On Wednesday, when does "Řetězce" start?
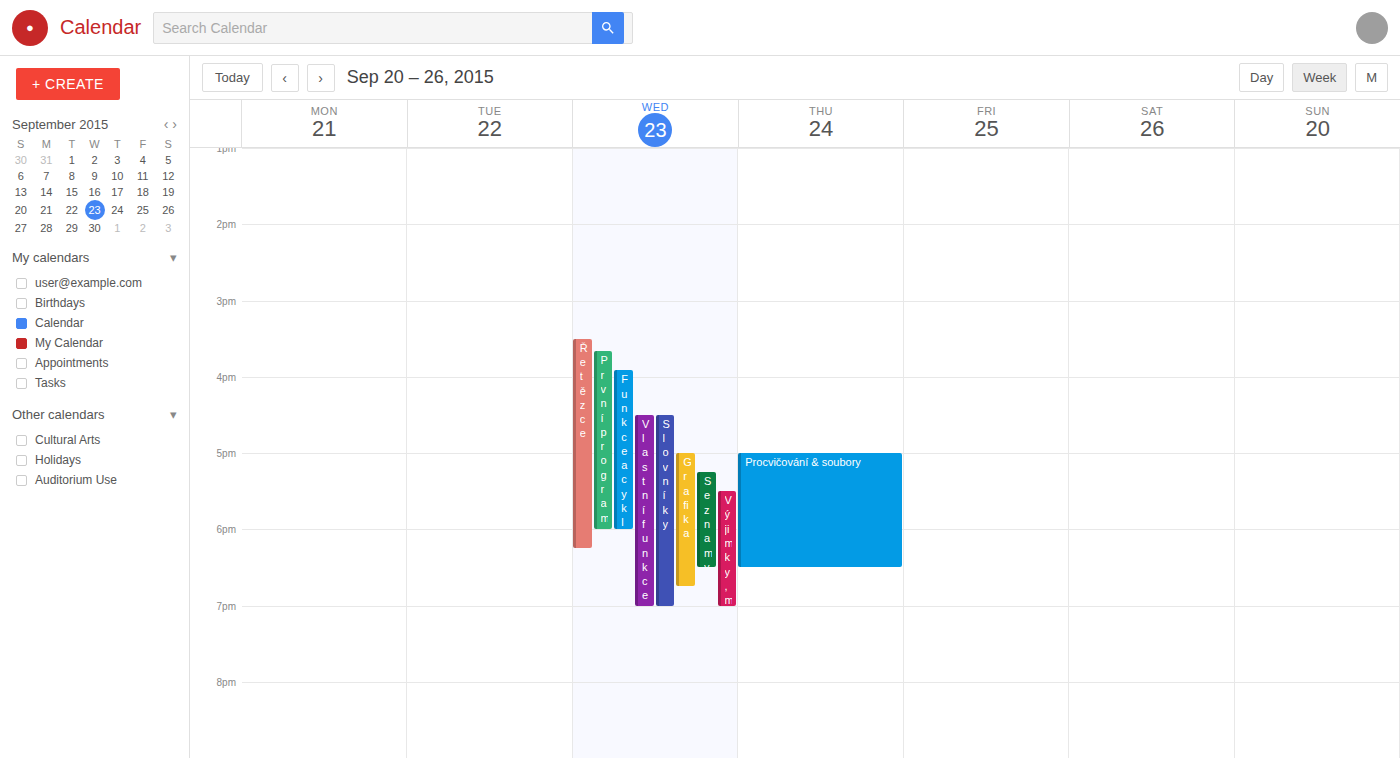
3:30 PM